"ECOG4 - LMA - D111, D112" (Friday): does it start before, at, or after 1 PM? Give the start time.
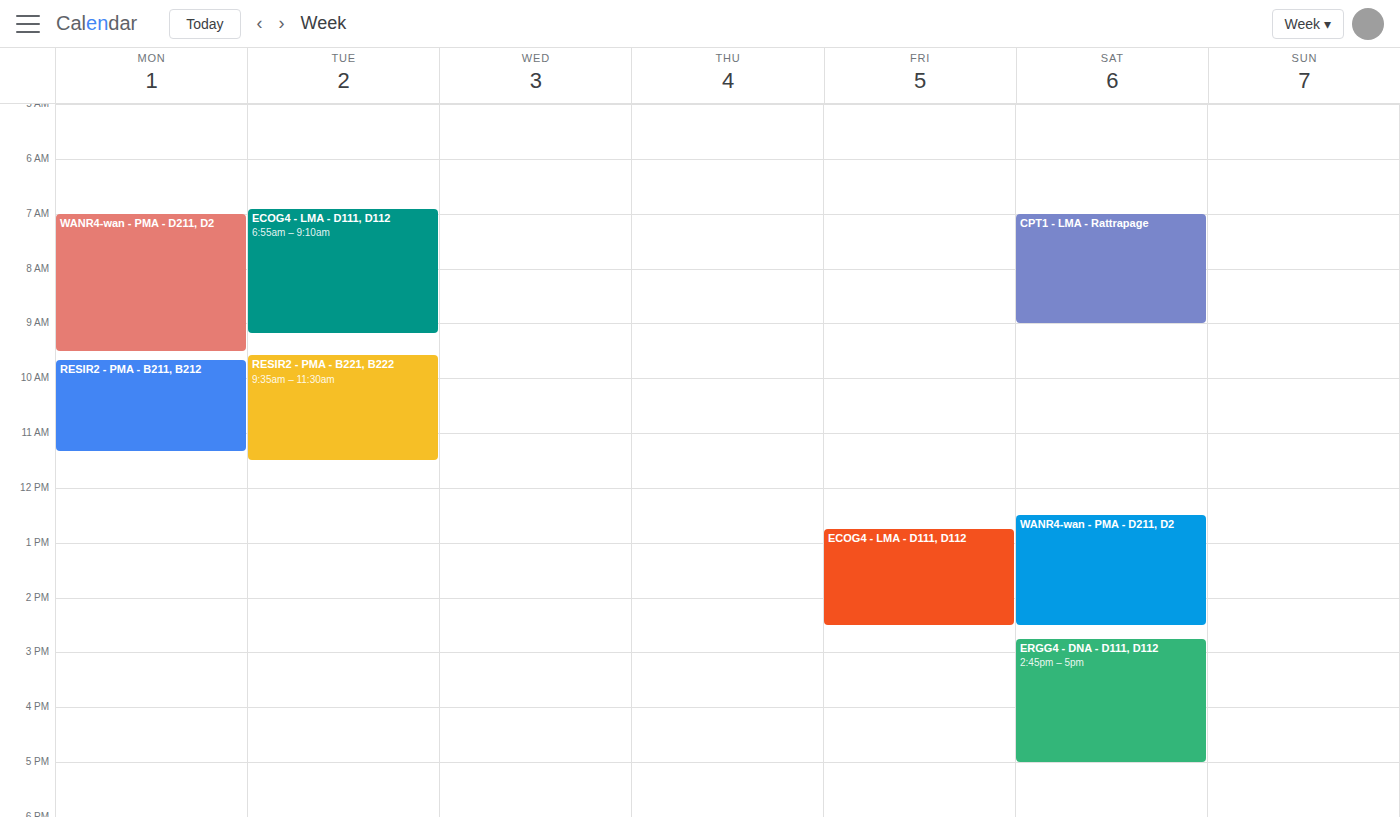
12:45 PM -- before 1 PM, 15 minutes above the 1 PM line.